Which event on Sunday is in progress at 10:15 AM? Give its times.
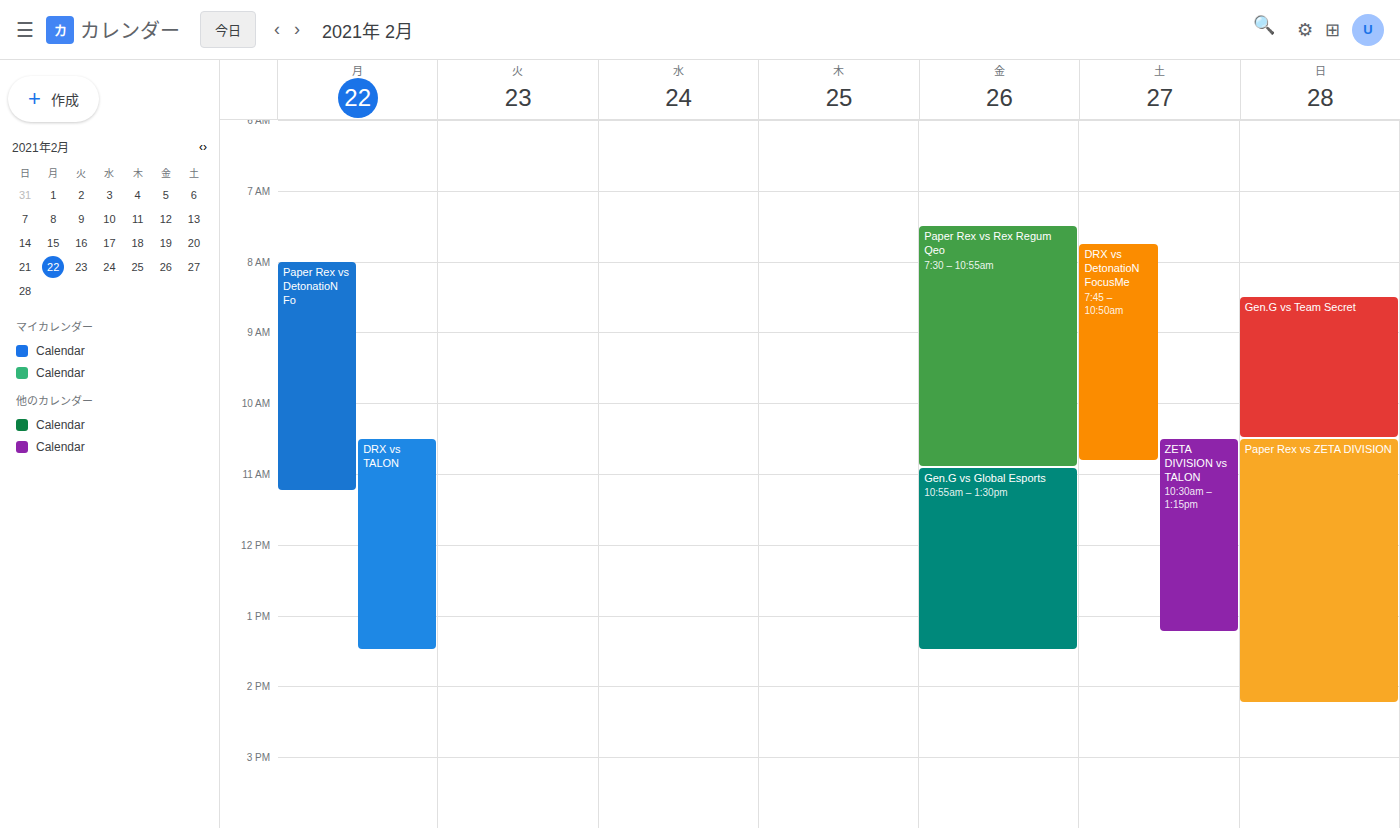
"Gen.G vs Team Secret", 8:30 AM to 10:30 AM